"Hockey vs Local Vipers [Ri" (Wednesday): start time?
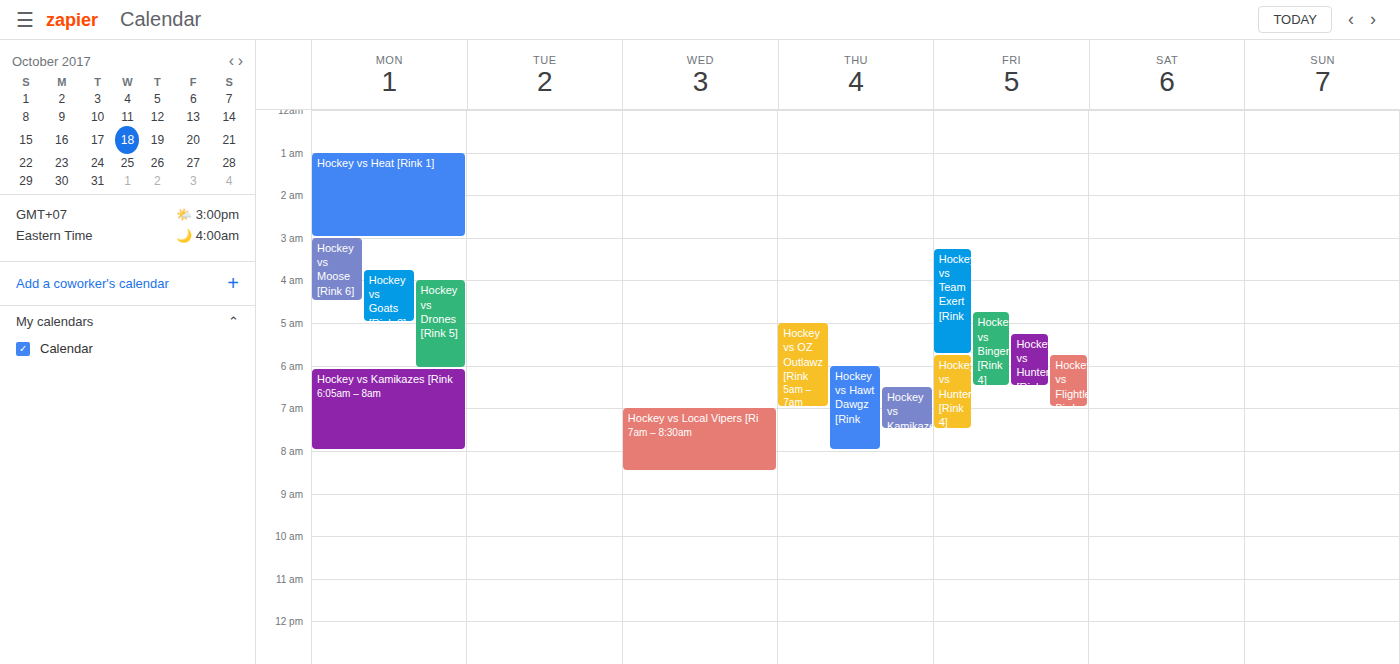
7:00 AM